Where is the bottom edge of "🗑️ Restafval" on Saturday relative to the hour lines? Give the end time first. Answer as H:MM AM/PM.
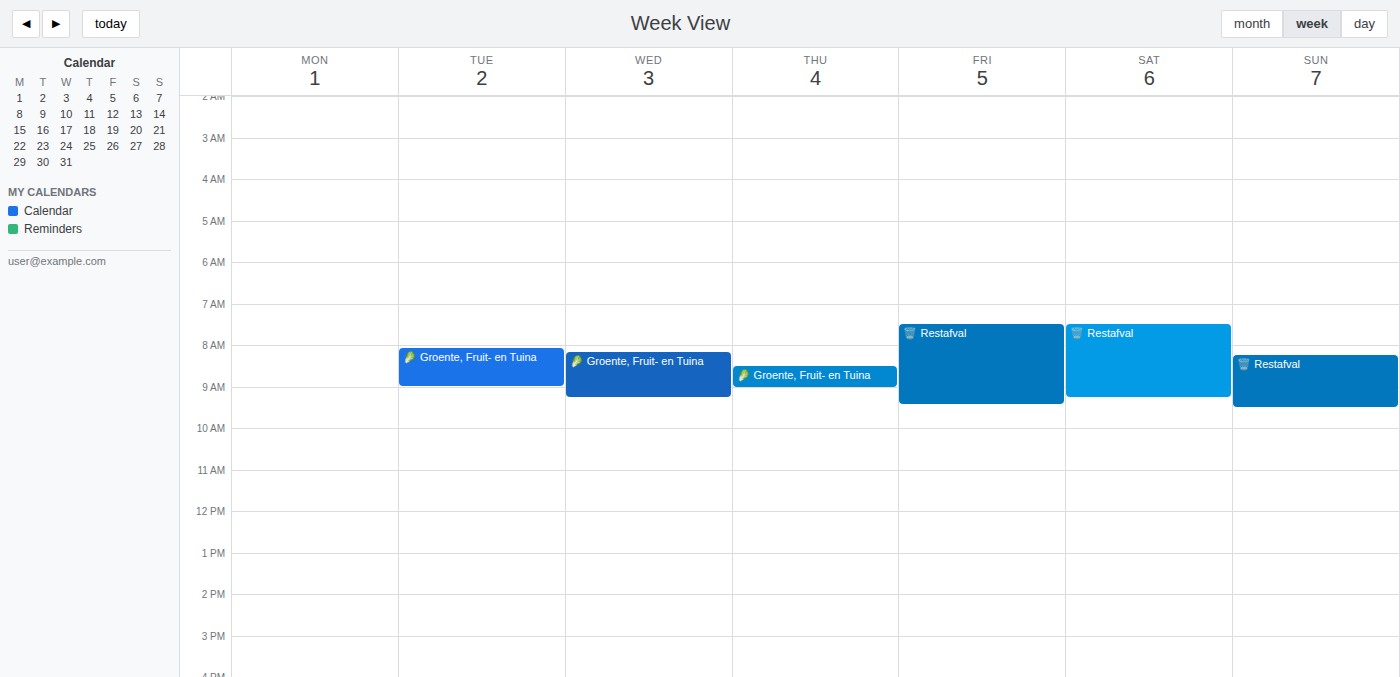
9:15 AM -- neither: a quarter of the way from the 9 AM line to the 10 AM line.